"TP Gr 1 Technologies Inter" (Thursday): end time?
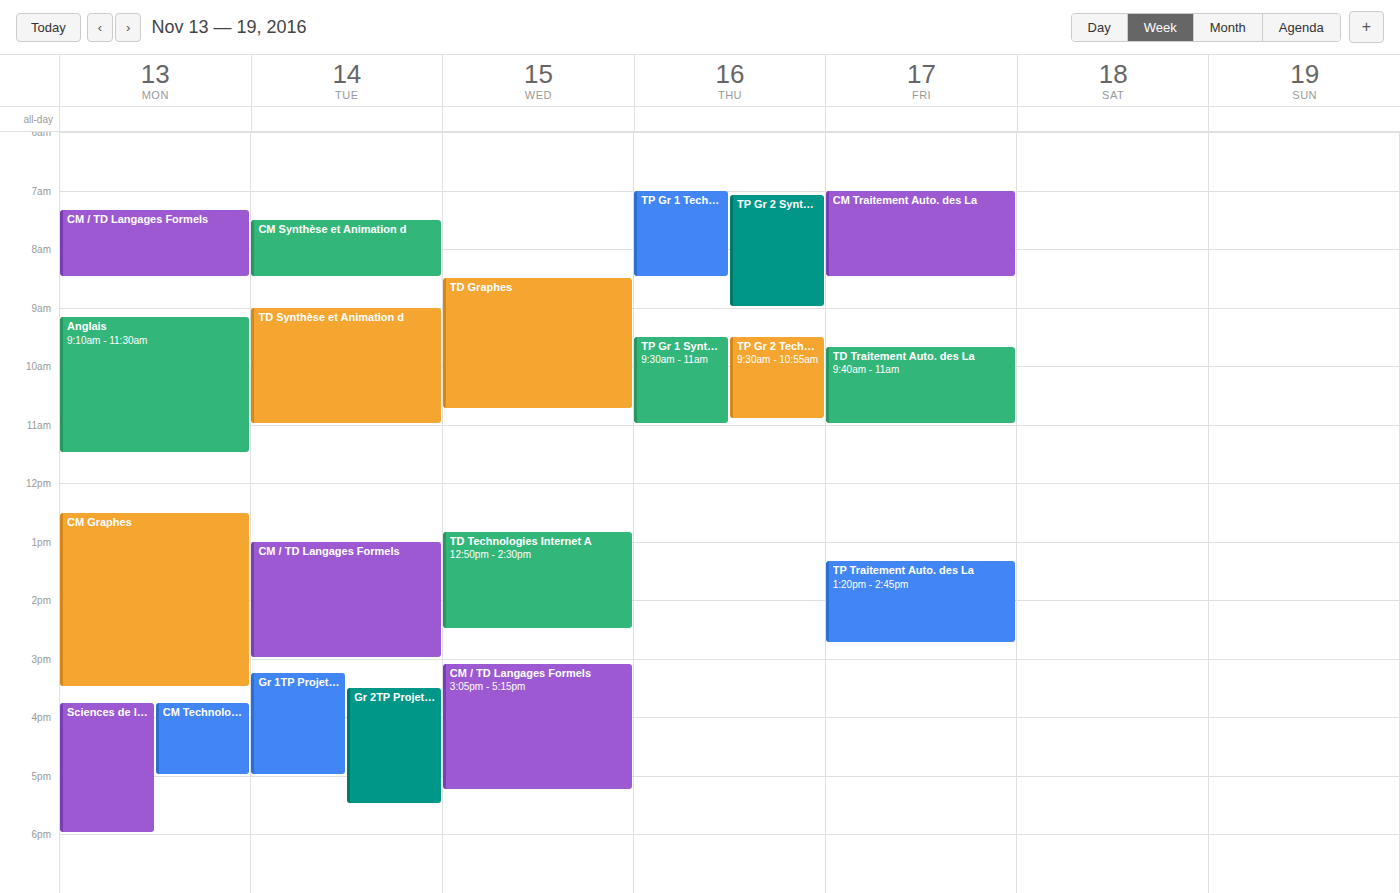
8:30 AM